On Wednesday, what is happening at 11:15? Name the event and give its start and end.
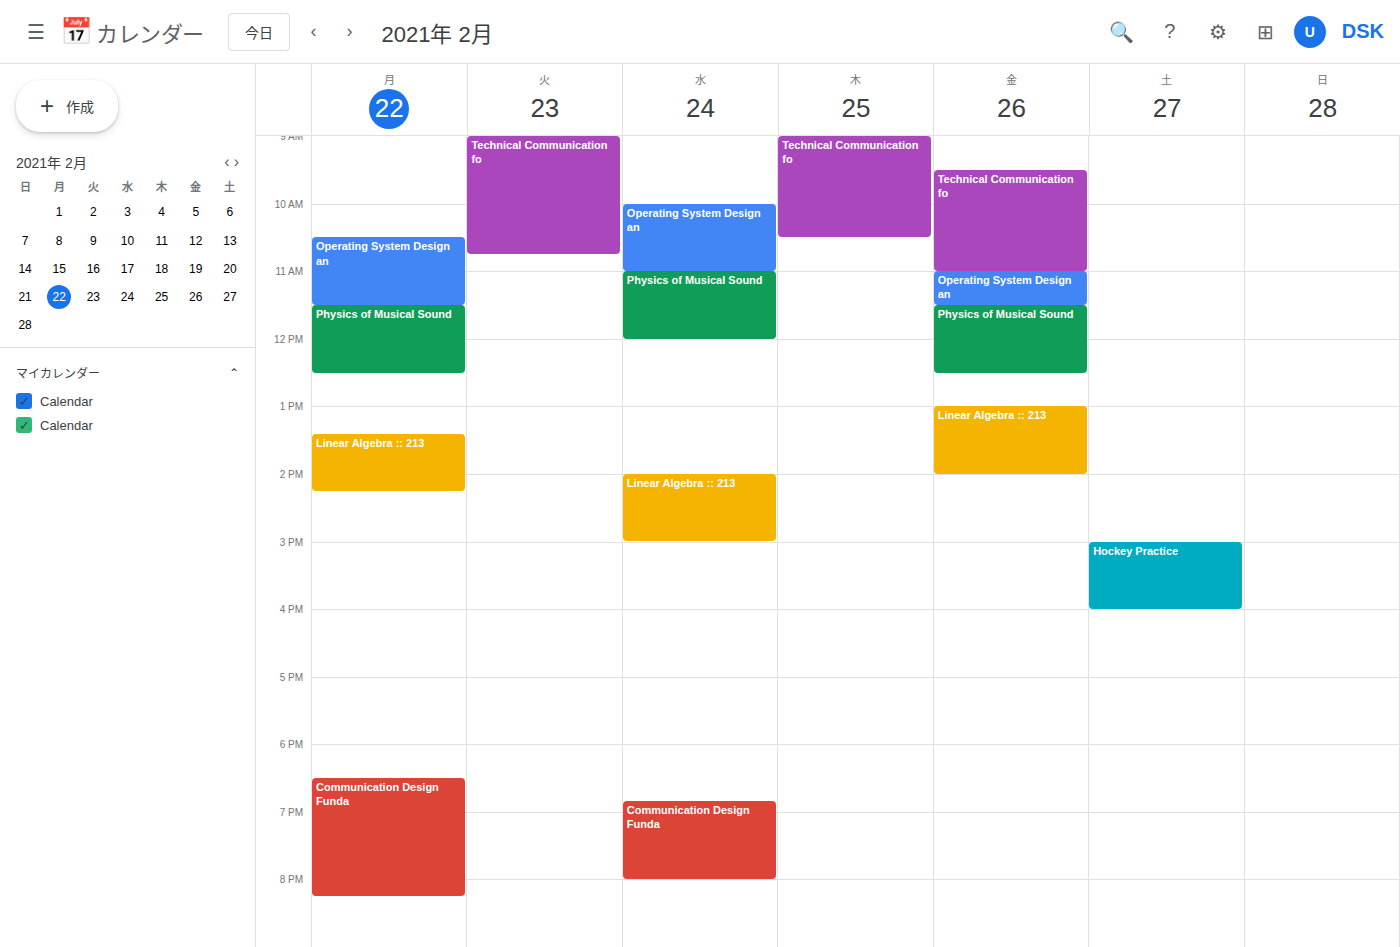
"Physics of Musical Sound", 11:00 to 12:00